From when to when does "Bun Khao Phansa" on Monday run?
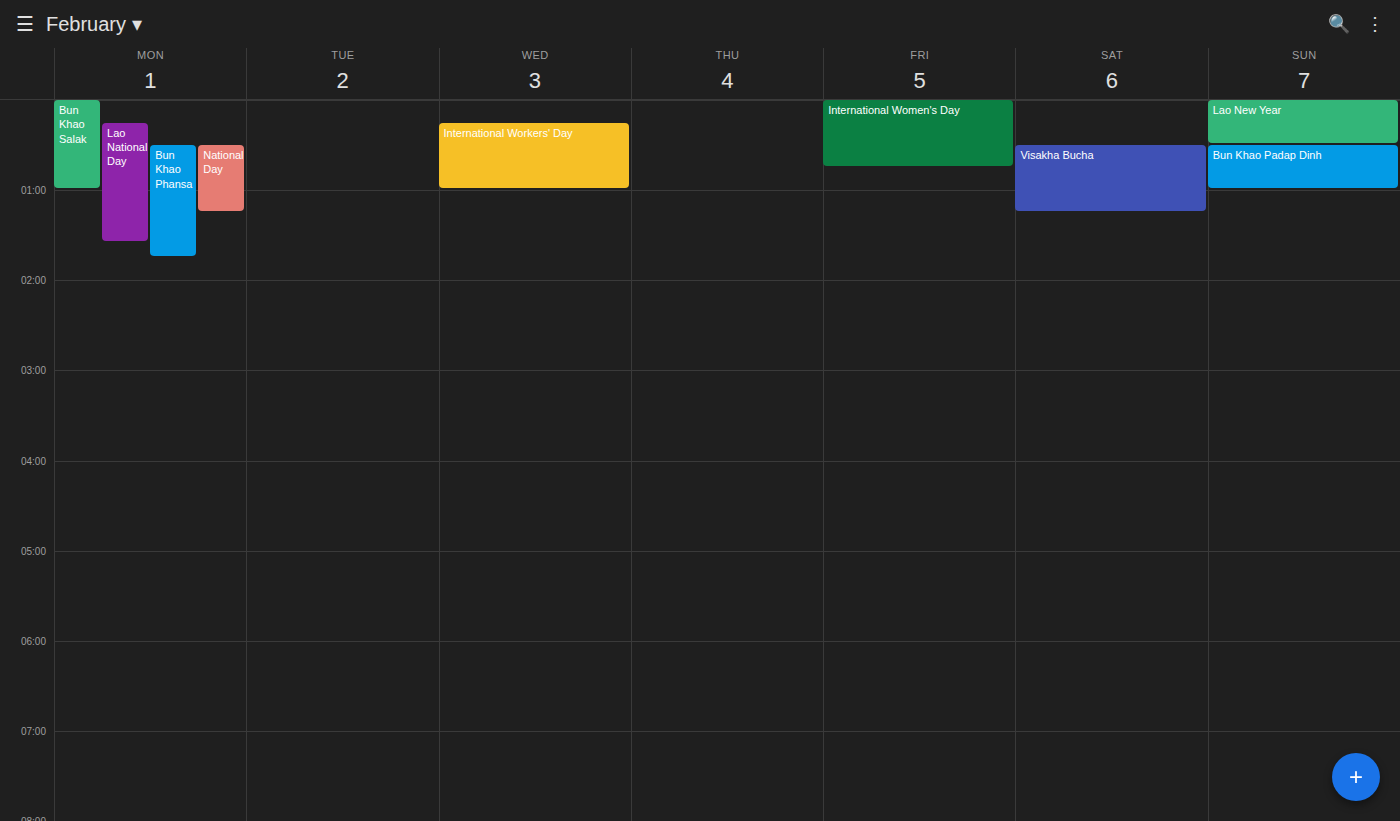
12:30 AM to 1:45 AM